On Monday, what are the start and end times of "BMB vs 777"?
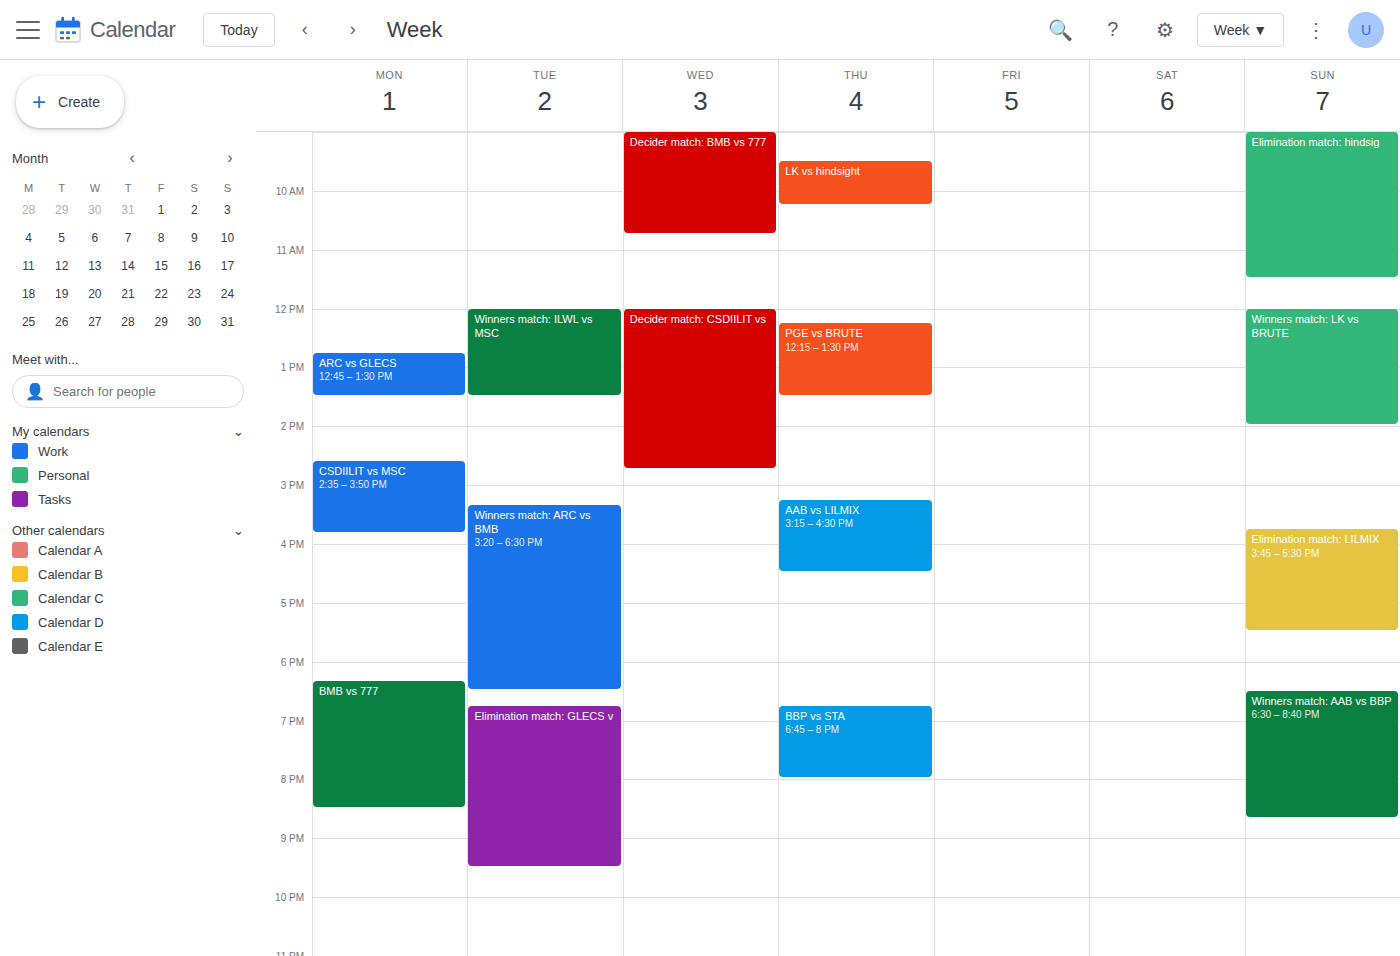
6:20 PM to 8:30 PM